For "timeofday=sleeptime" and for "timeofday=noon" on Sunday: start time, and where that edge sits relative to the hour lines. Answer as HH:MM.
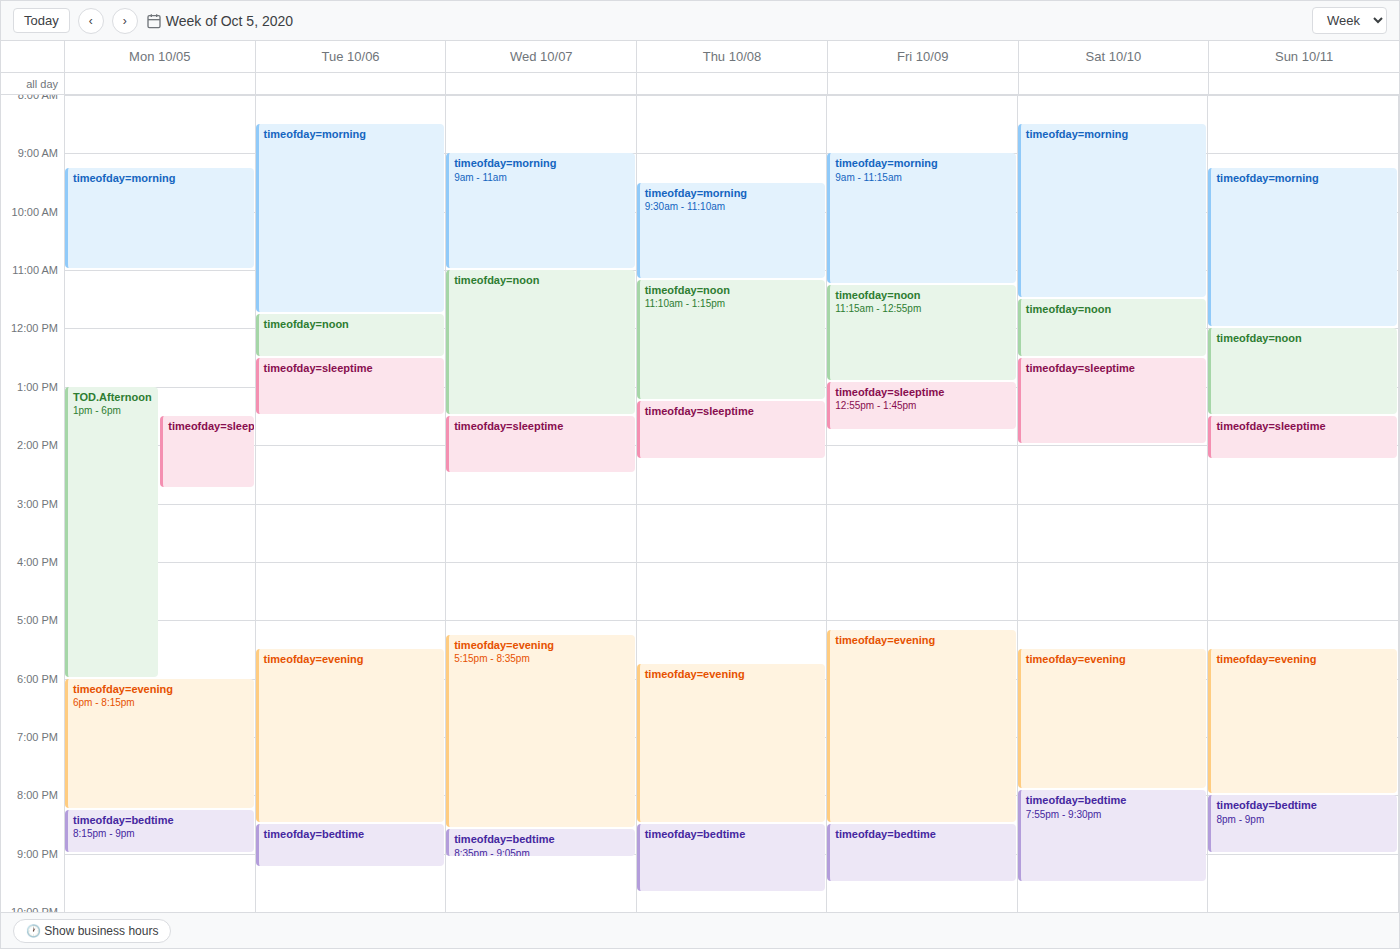
"timeofday=sleeptime": 13:30, halfway between the 13:00 and 14:00 lines. "timeofday=noon": 12:00, exactly on the 12:00 line.